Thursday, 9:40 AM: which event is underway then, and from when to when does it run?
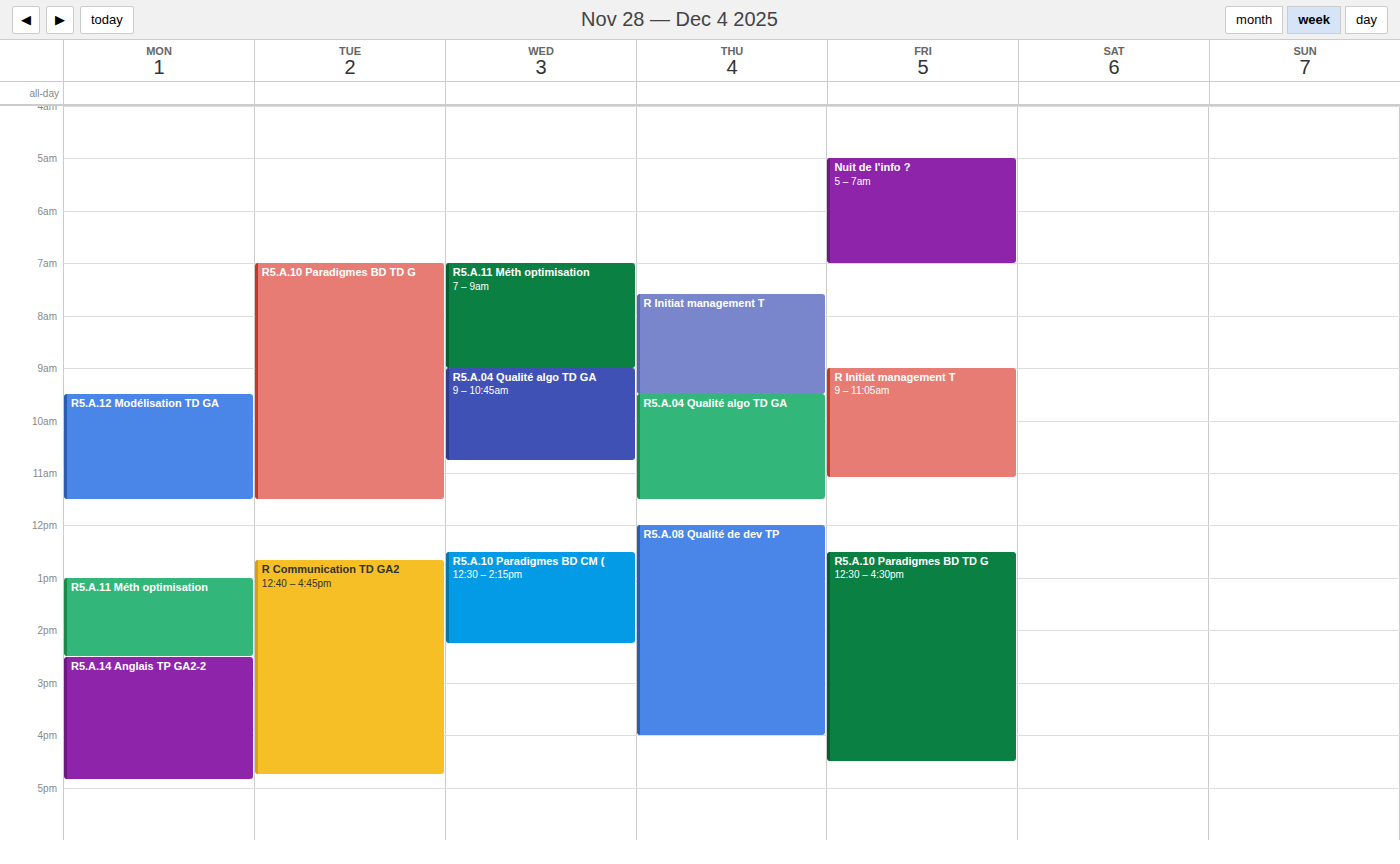
"R5.A.04 Qualité algo TD GA", 9:30 AM to 11:30 AM